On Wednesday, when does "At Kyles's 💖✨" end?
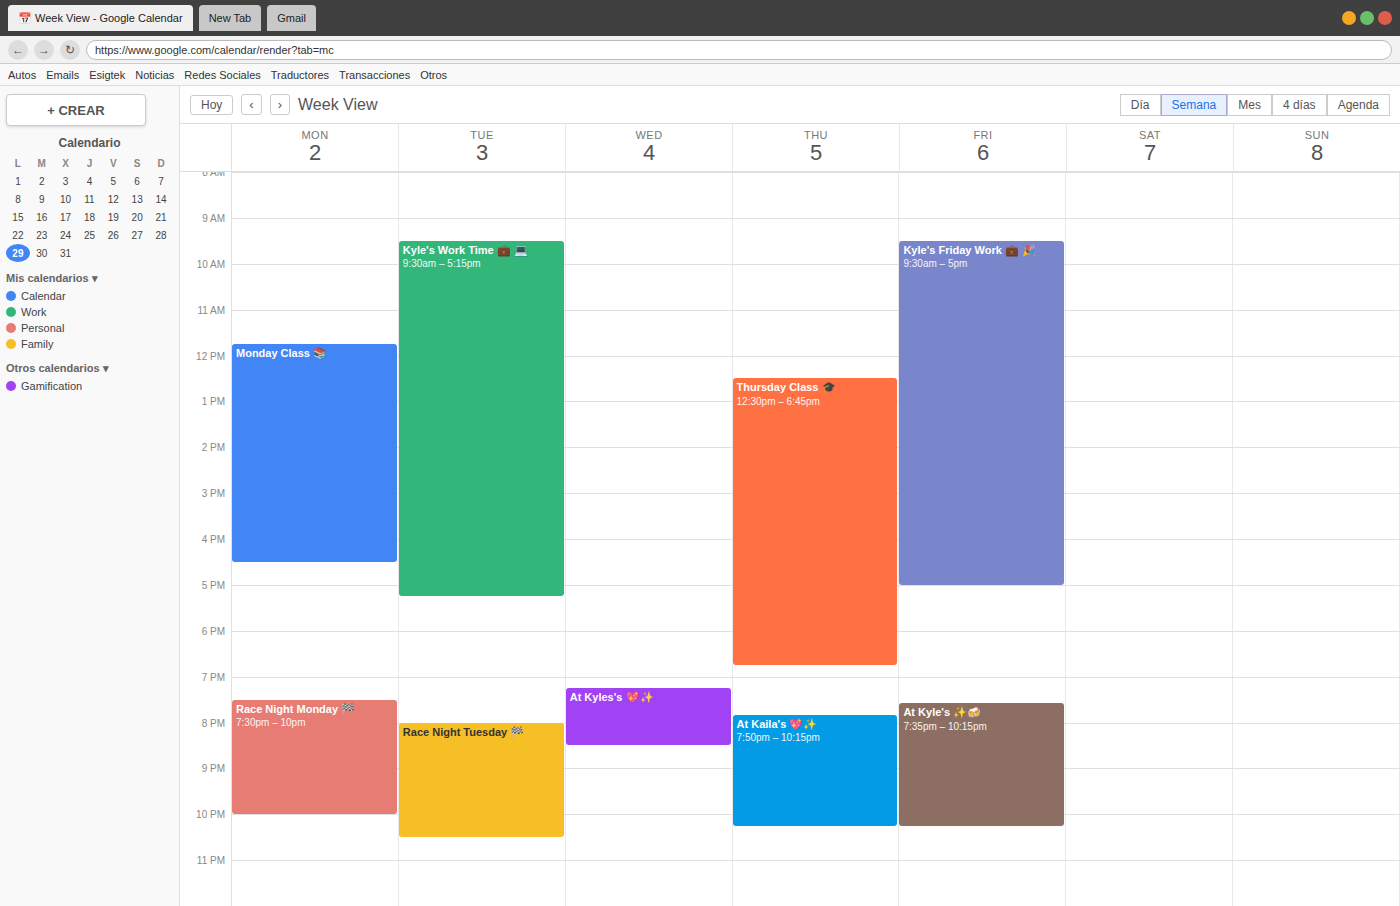
8:30 PM